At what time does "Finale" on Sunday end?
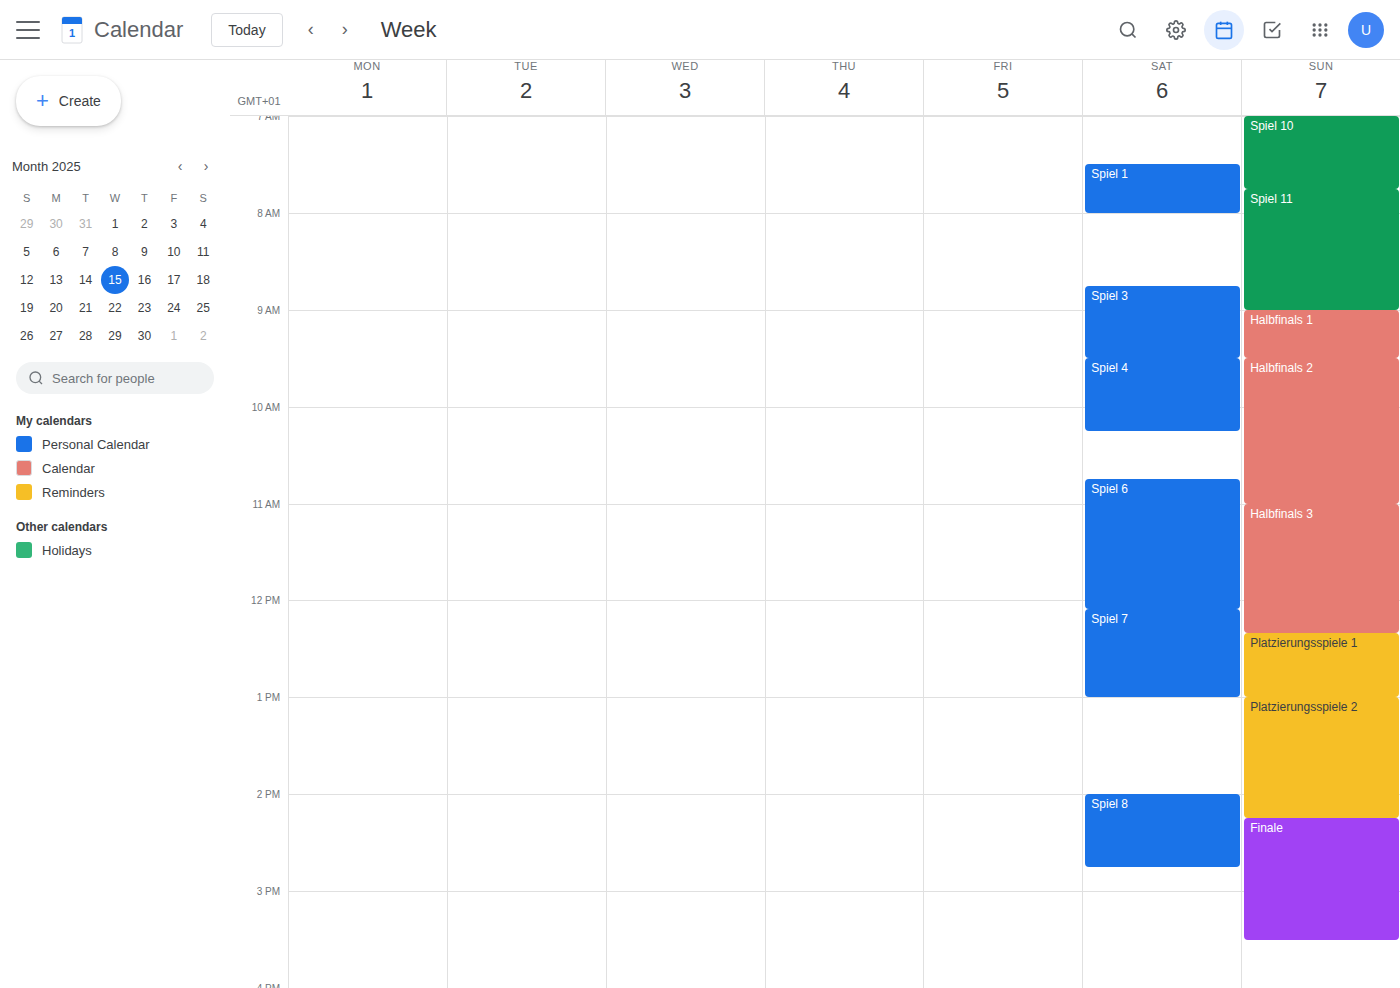
3:30 PM